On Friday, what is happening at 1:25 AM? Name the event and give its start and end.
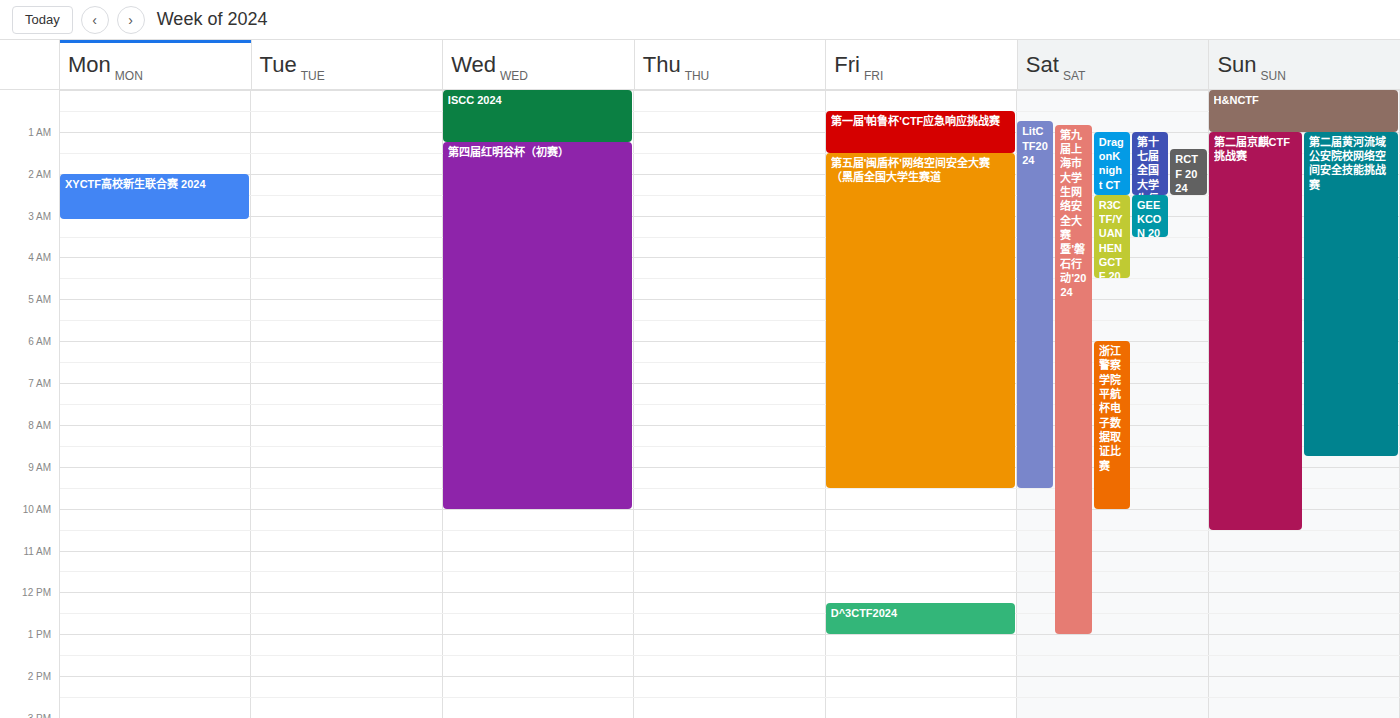
"第一届'帕鲁杯'CTF应急响应挑战赛", 12:30 AM to 1:30 AM